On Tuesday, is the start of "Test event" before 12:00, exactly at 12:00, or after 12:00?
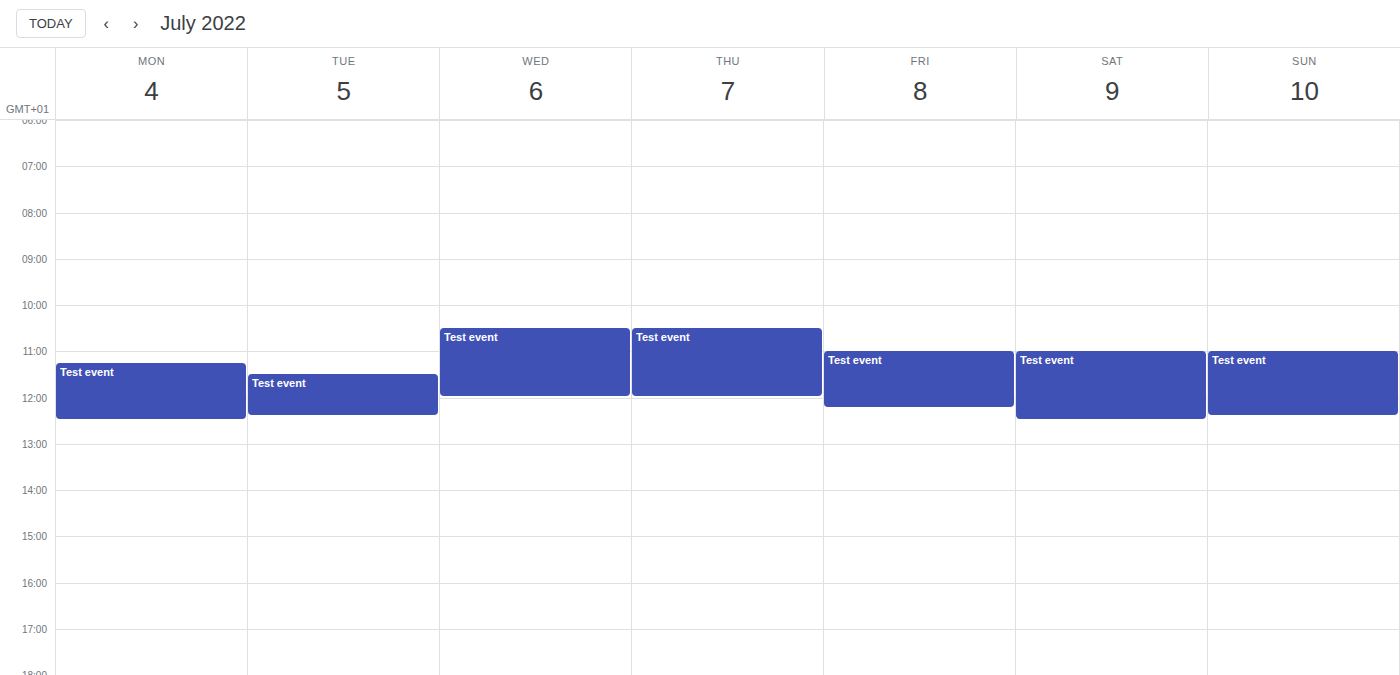
11:30 -- before 12:00, 30 minutes above the 12:00 line.